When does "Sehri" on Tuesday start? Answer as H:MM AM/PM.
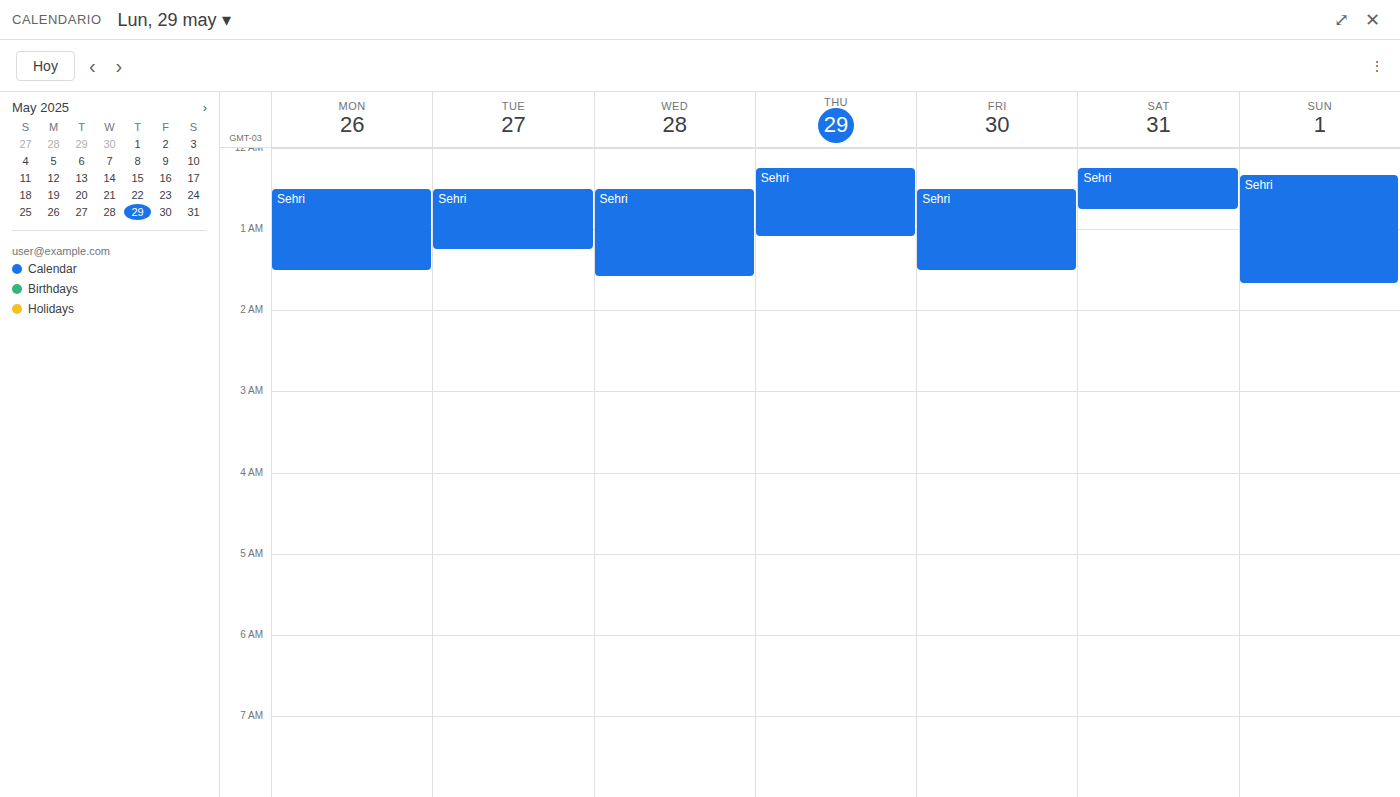
12:30 AM